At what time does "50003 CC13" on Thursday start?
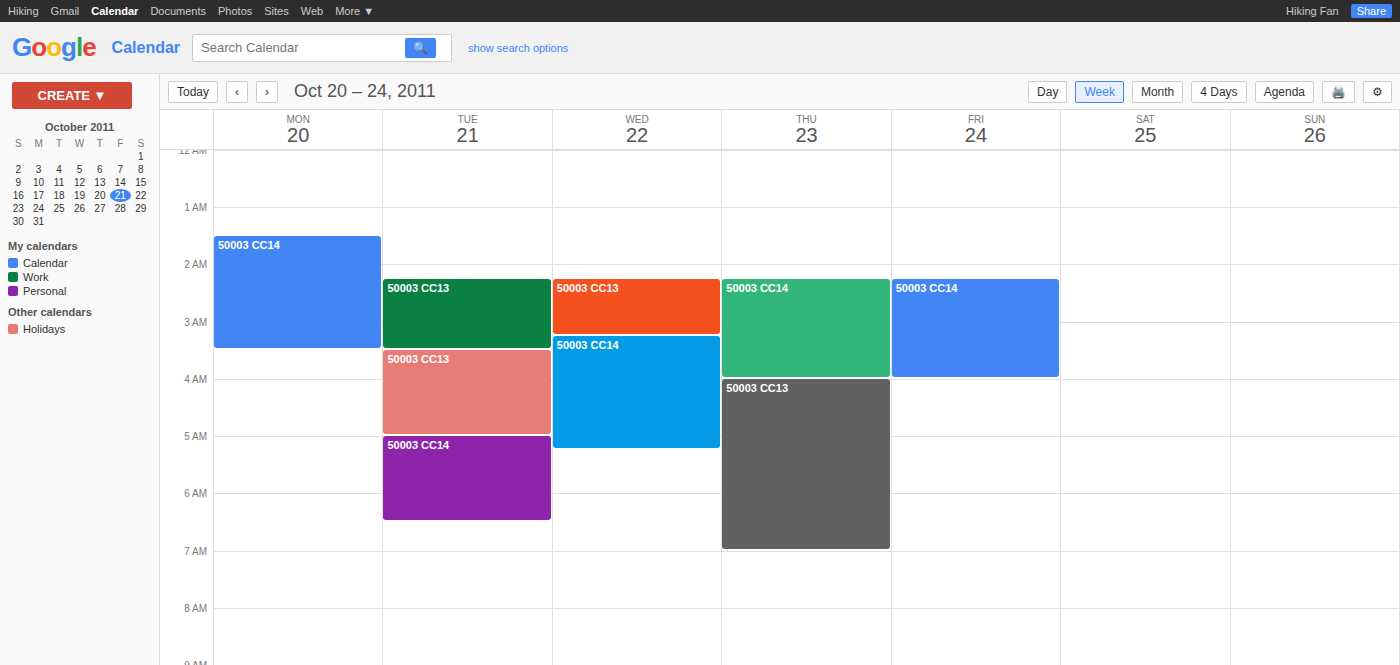
4:00 AM